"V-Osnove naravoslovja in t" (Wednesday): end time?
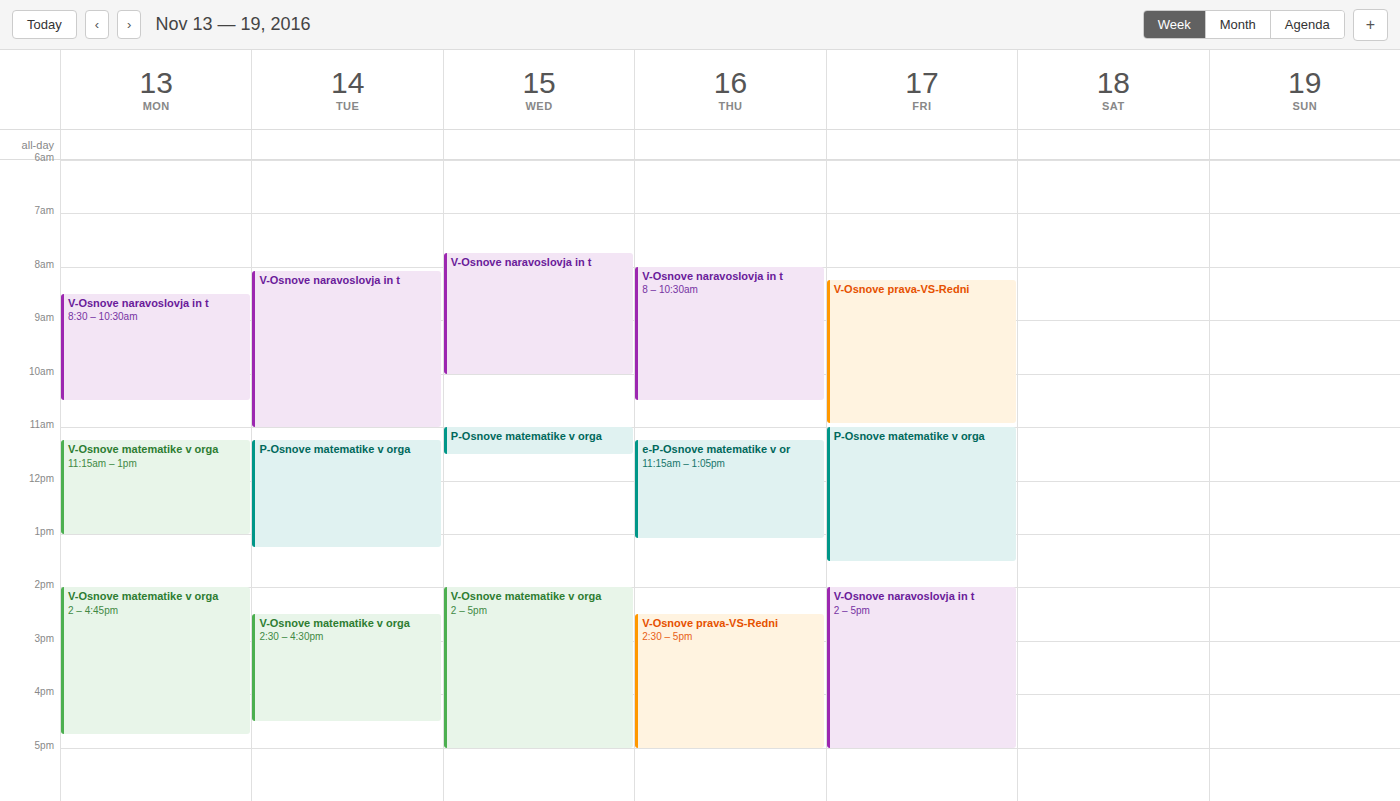
10:00 AM